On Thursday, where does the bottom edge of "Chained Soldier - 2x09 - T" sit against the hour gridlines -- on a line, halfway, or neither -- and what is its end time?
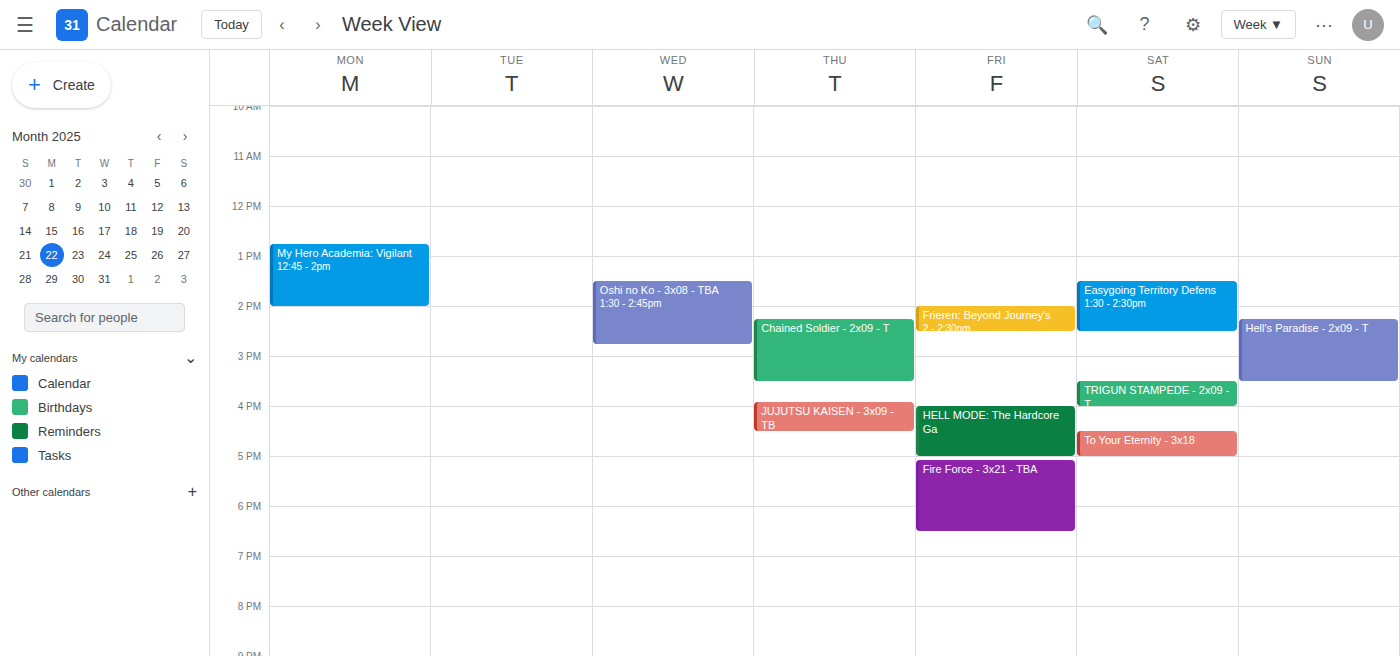
3:30 PM -- halfway between the 3 PM and 4 PM lines.